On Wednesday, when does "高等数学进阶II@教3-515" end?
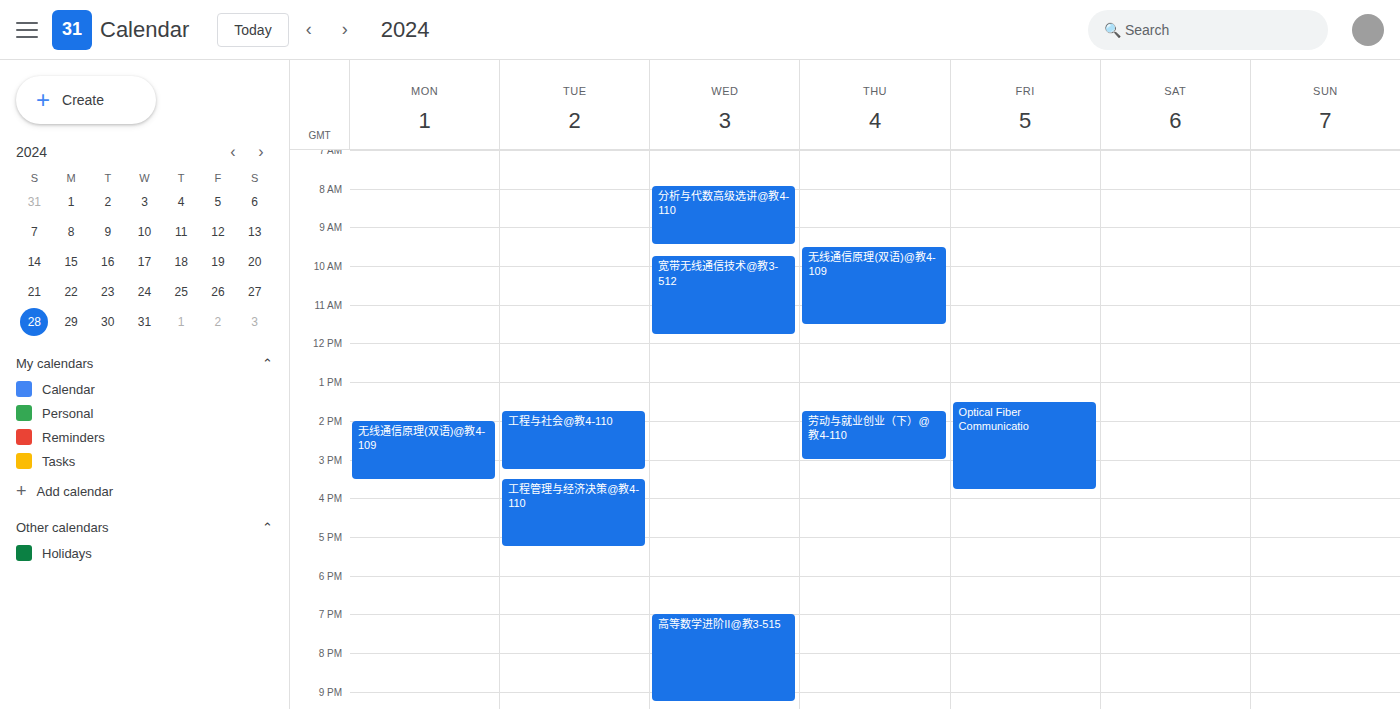
9:15 PM